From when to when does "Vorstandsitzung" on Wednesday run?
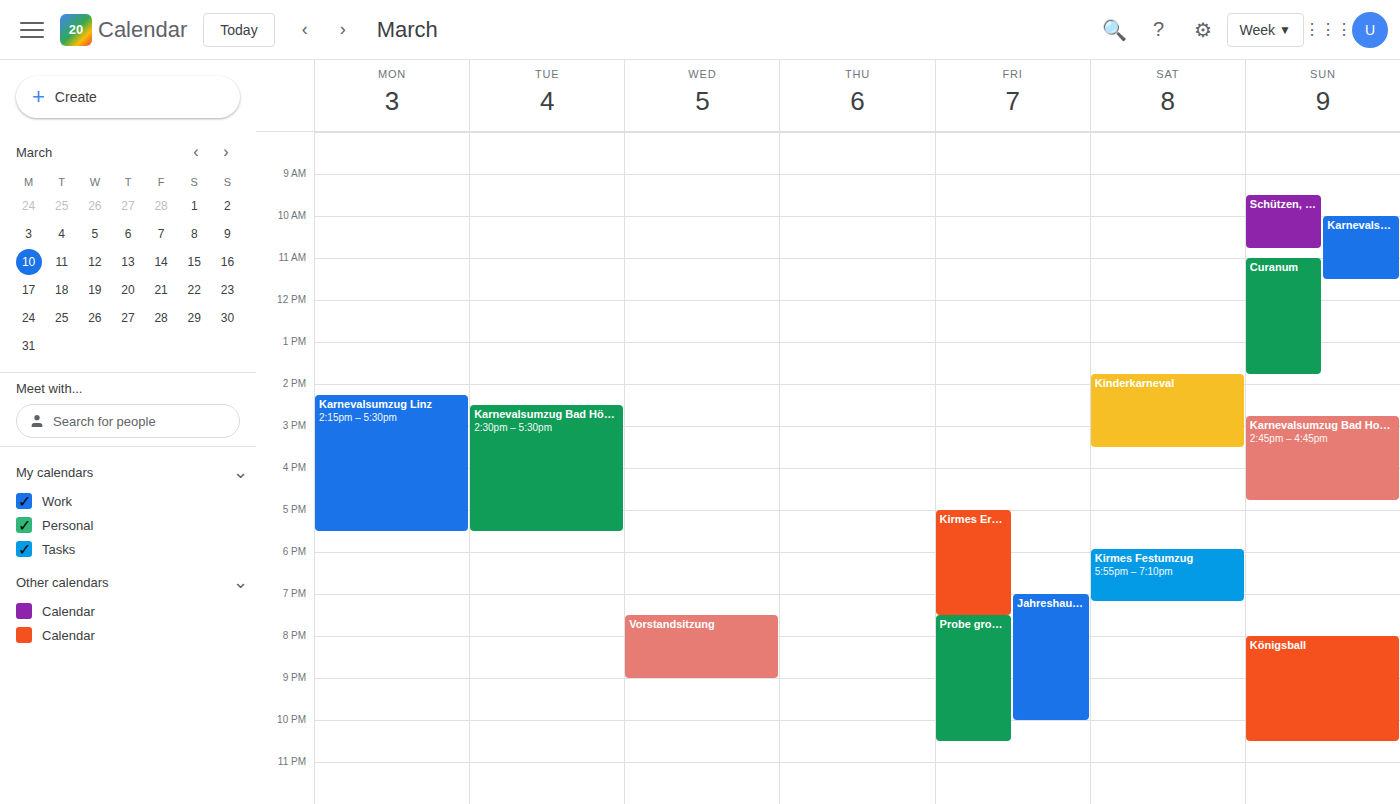
7:30 PM to 9:00 PM